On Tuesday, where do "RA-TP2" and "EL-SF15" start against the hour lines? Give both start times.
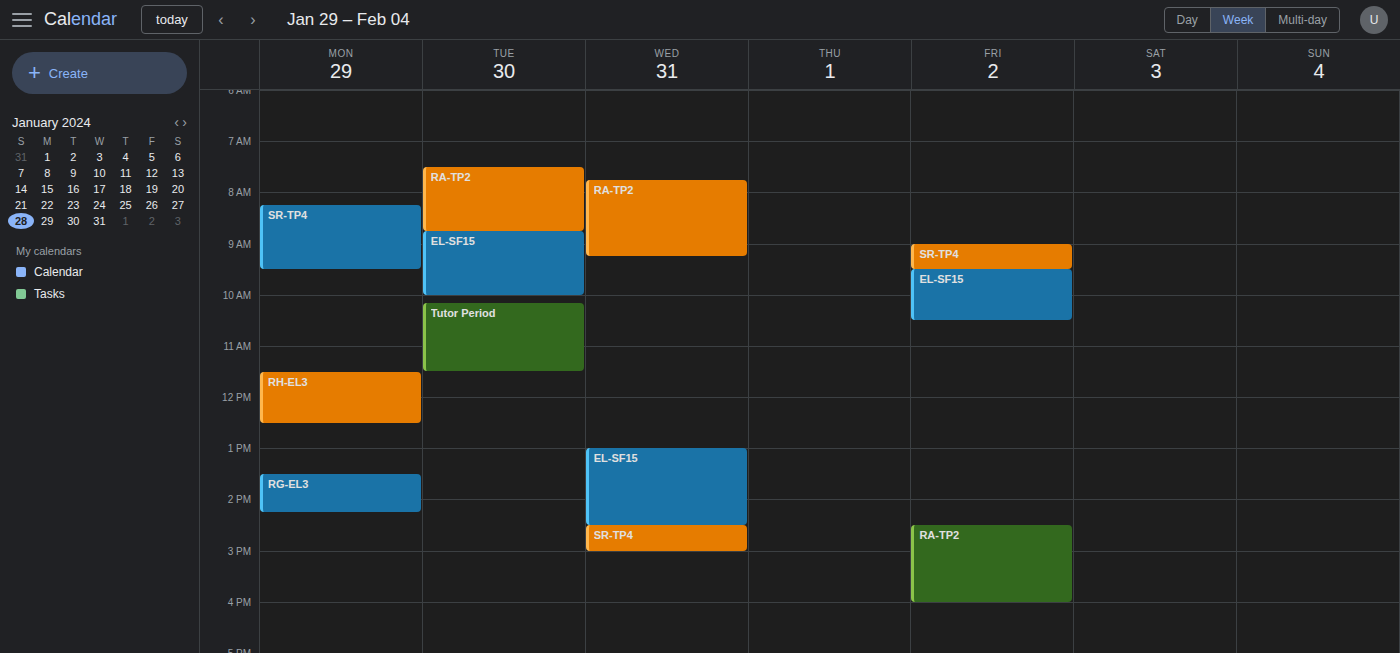
"RA-TP2": 7:30 AM, halfway between the 7 AM and 8 AM lines. "EL-SF15": 8:45 AM, neither: three quarters of the way from the 8 AM line to the 9 AM line.